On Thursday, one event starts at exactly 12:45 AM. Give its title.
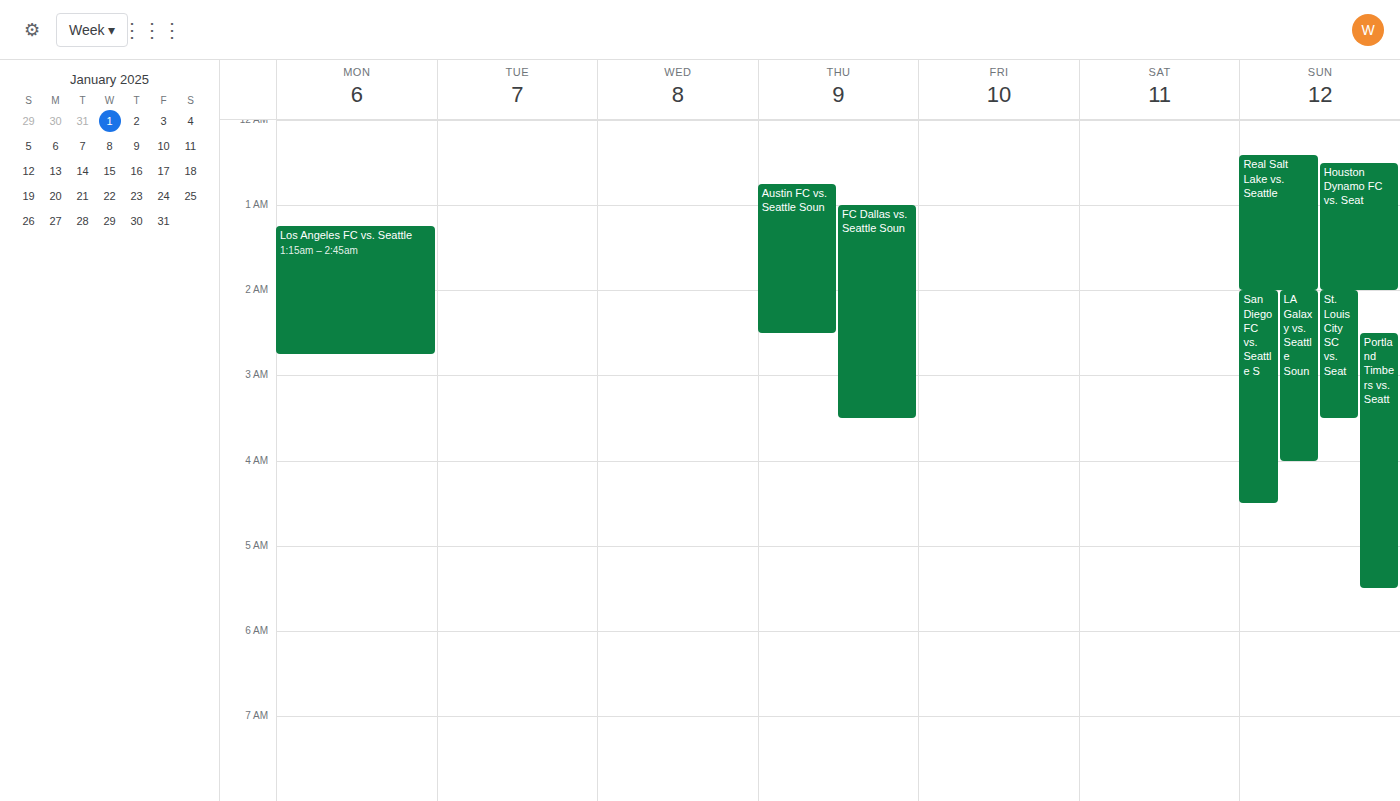
"Austin FC vs. Seattle Soun"